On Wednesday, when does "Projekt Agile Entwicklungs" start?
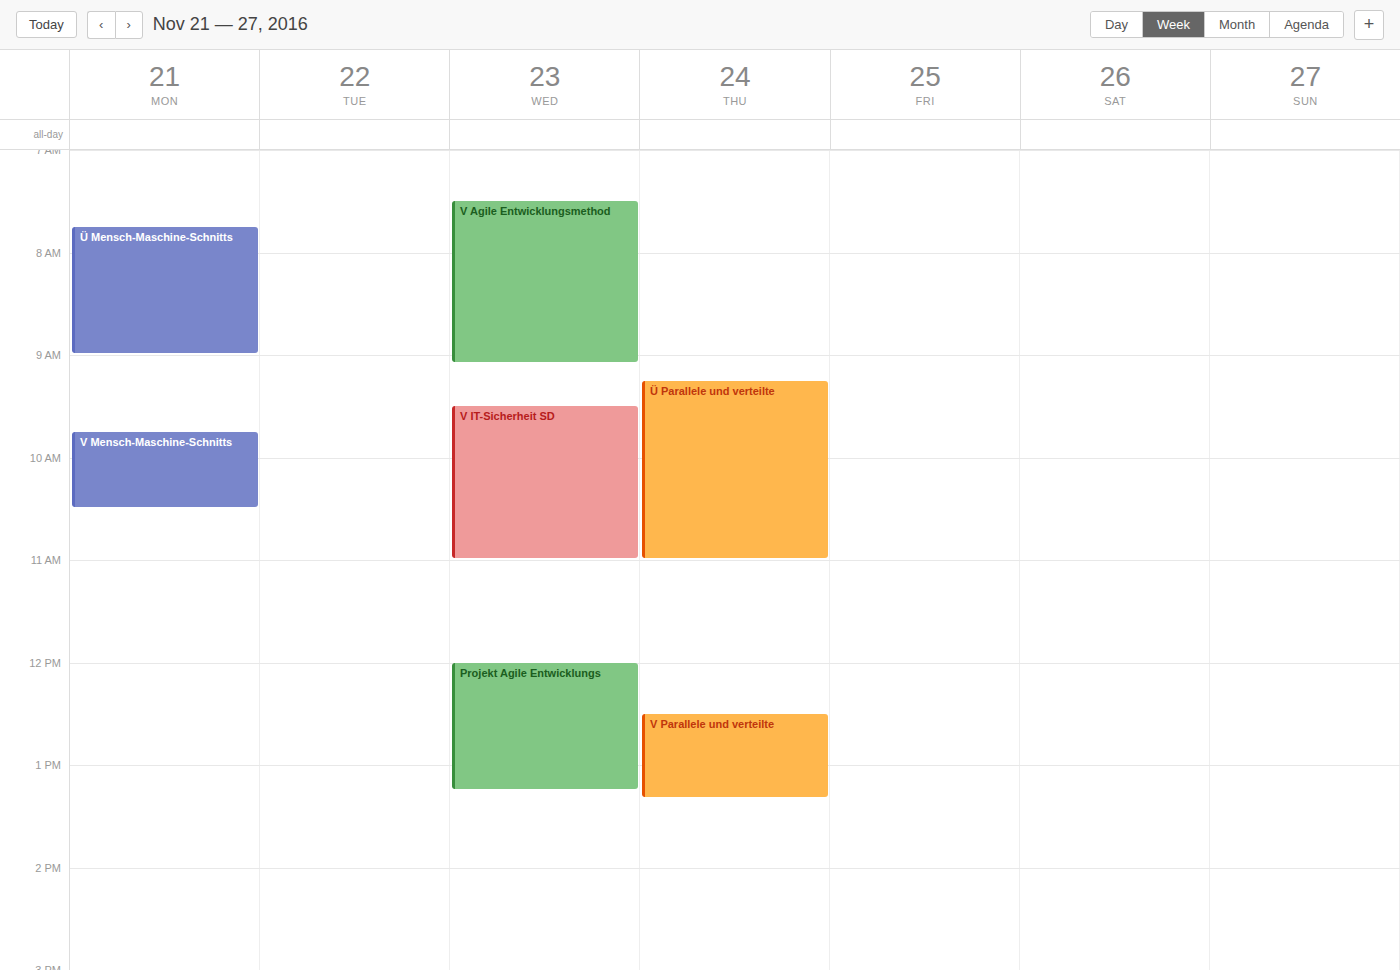
12:00